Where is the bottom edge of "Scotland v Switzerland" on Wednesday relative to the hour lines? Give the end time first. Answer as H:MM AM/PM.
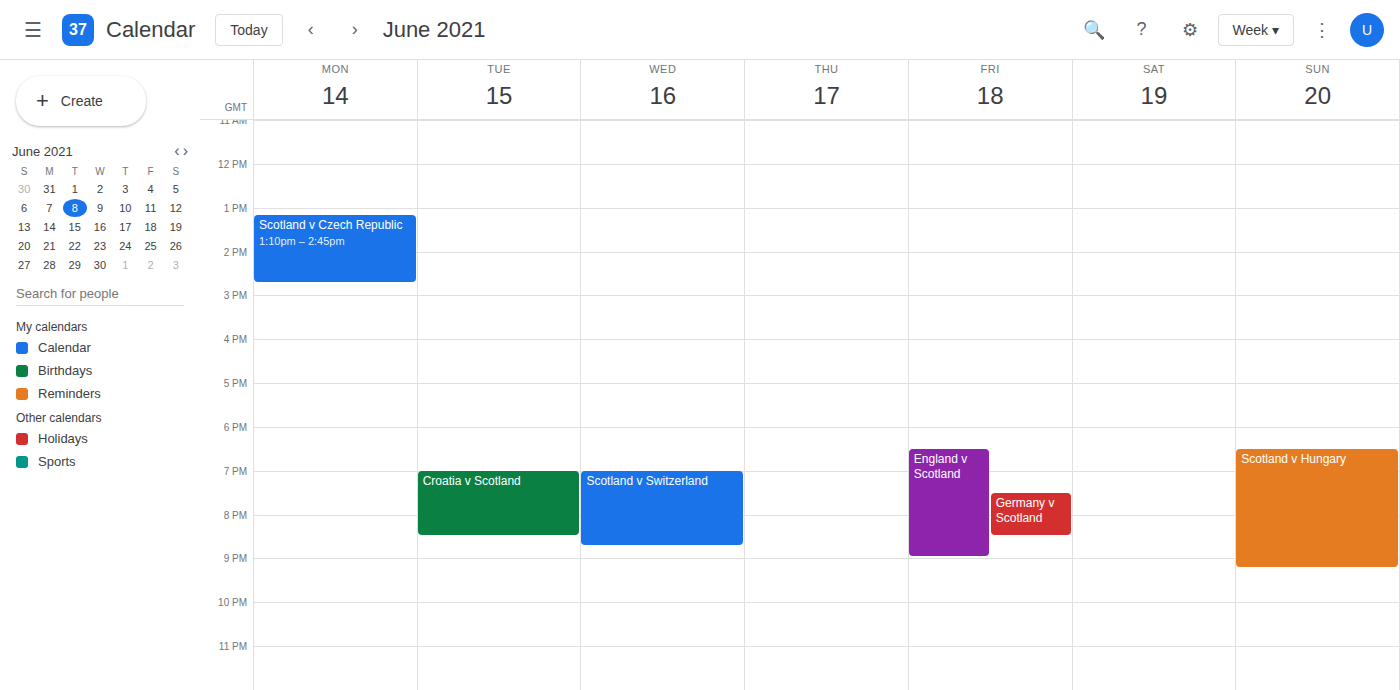
8:45 PM -- neither: three quarters of the way from the 8 PM line to the 9 PM line.